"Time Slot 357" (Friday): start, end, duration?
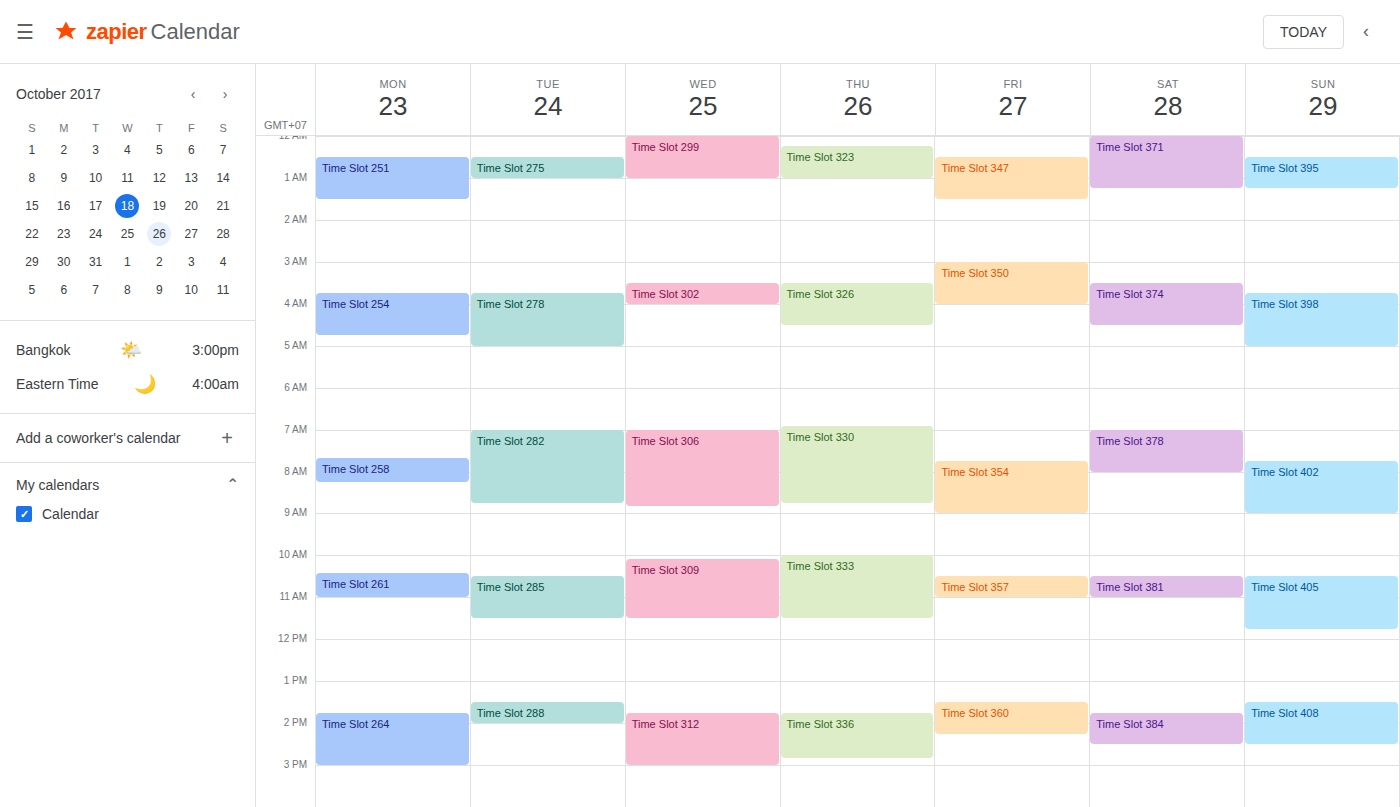
10:30 to 11:00, 30 minutes